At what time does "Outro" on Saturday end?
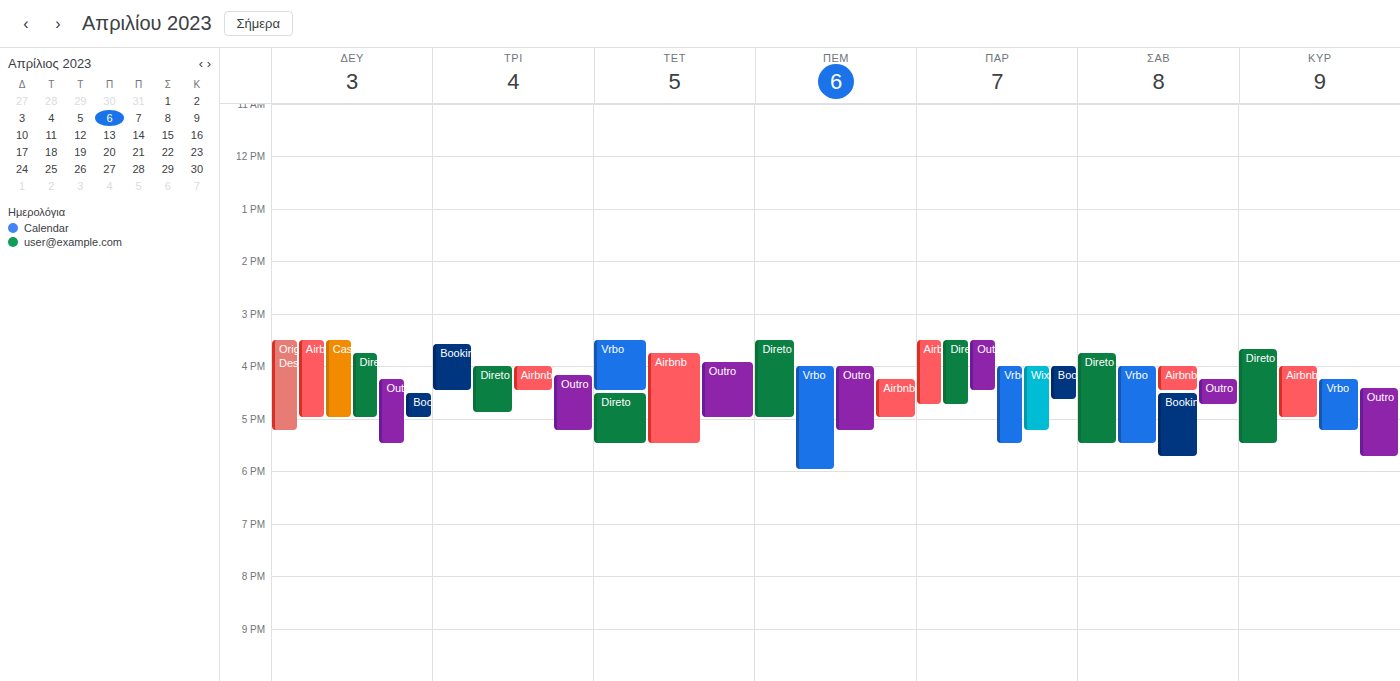
4:45 PM